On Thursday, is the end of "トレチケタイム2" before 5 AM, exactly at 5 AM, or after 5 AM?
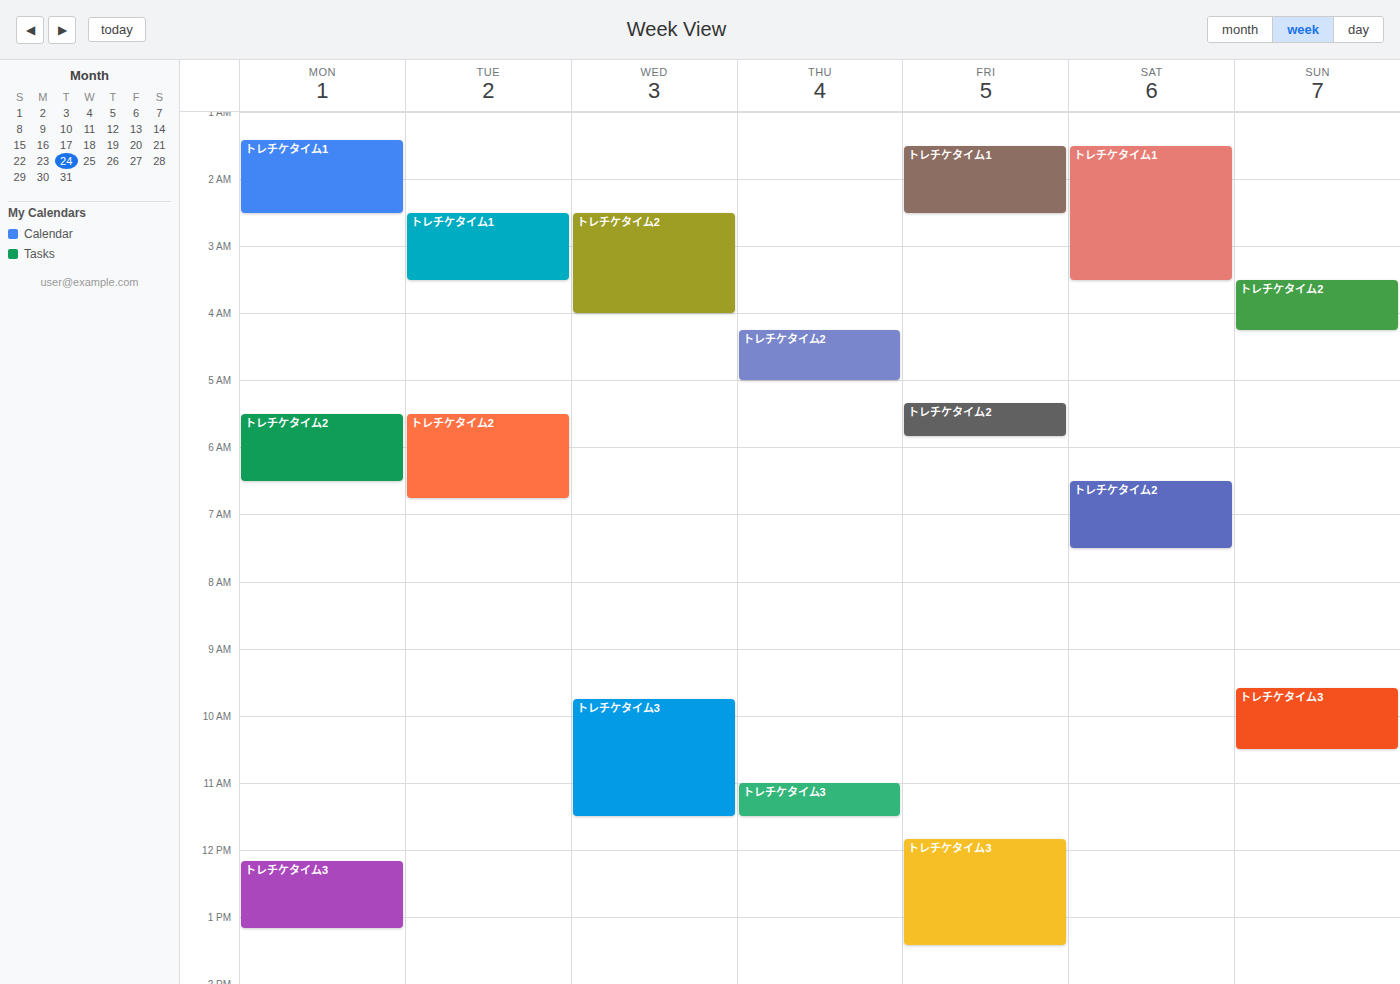
5:00 AM -- exactly at 5 AM, on the 5 AM line.